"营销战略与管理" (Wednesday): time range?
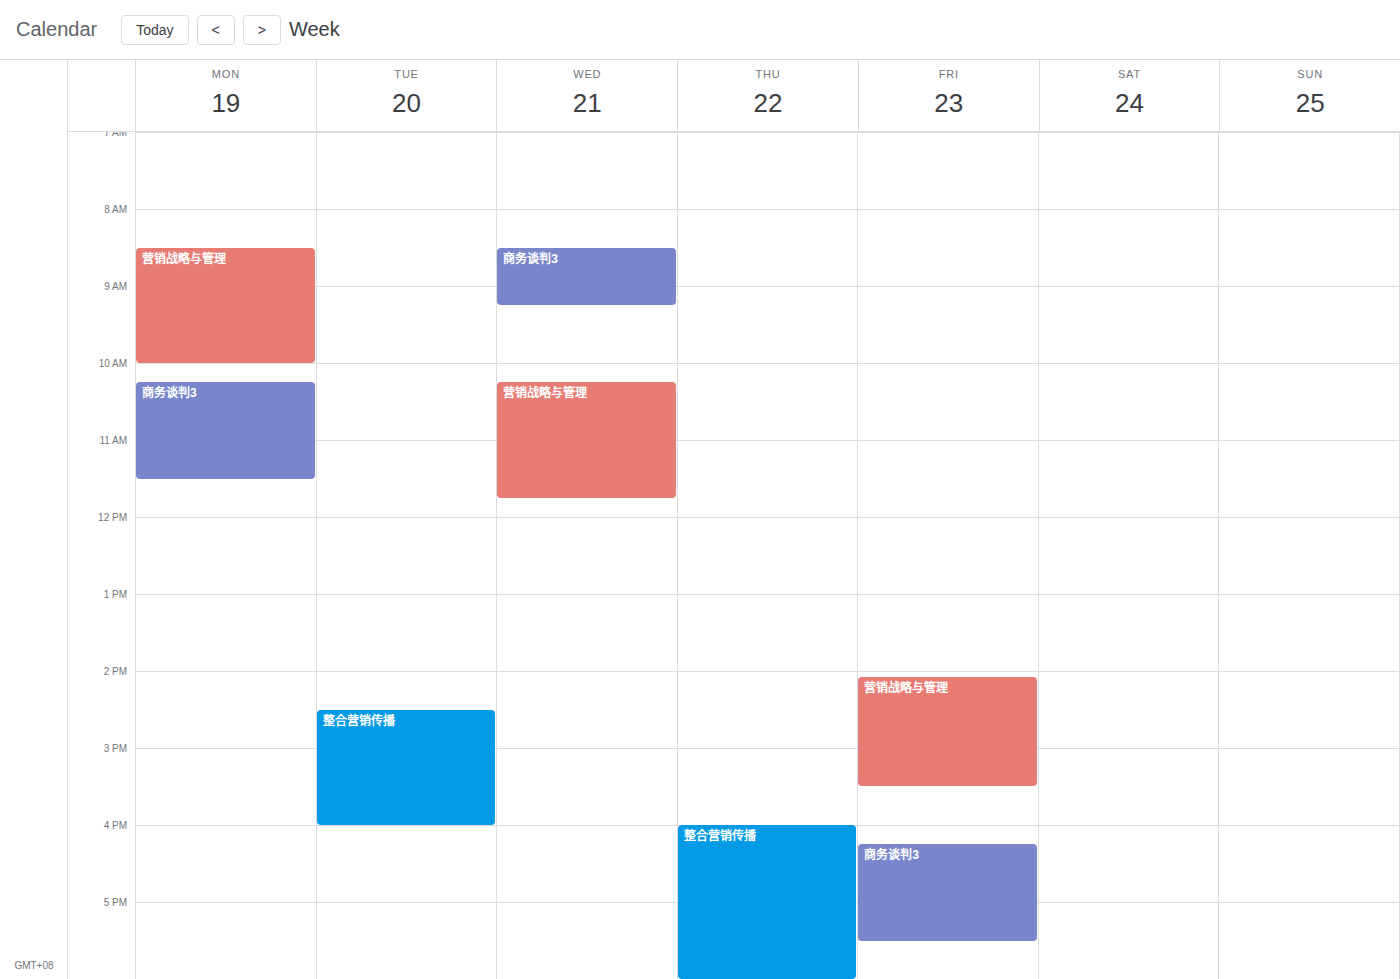
10:15 AM to 11:45 AM